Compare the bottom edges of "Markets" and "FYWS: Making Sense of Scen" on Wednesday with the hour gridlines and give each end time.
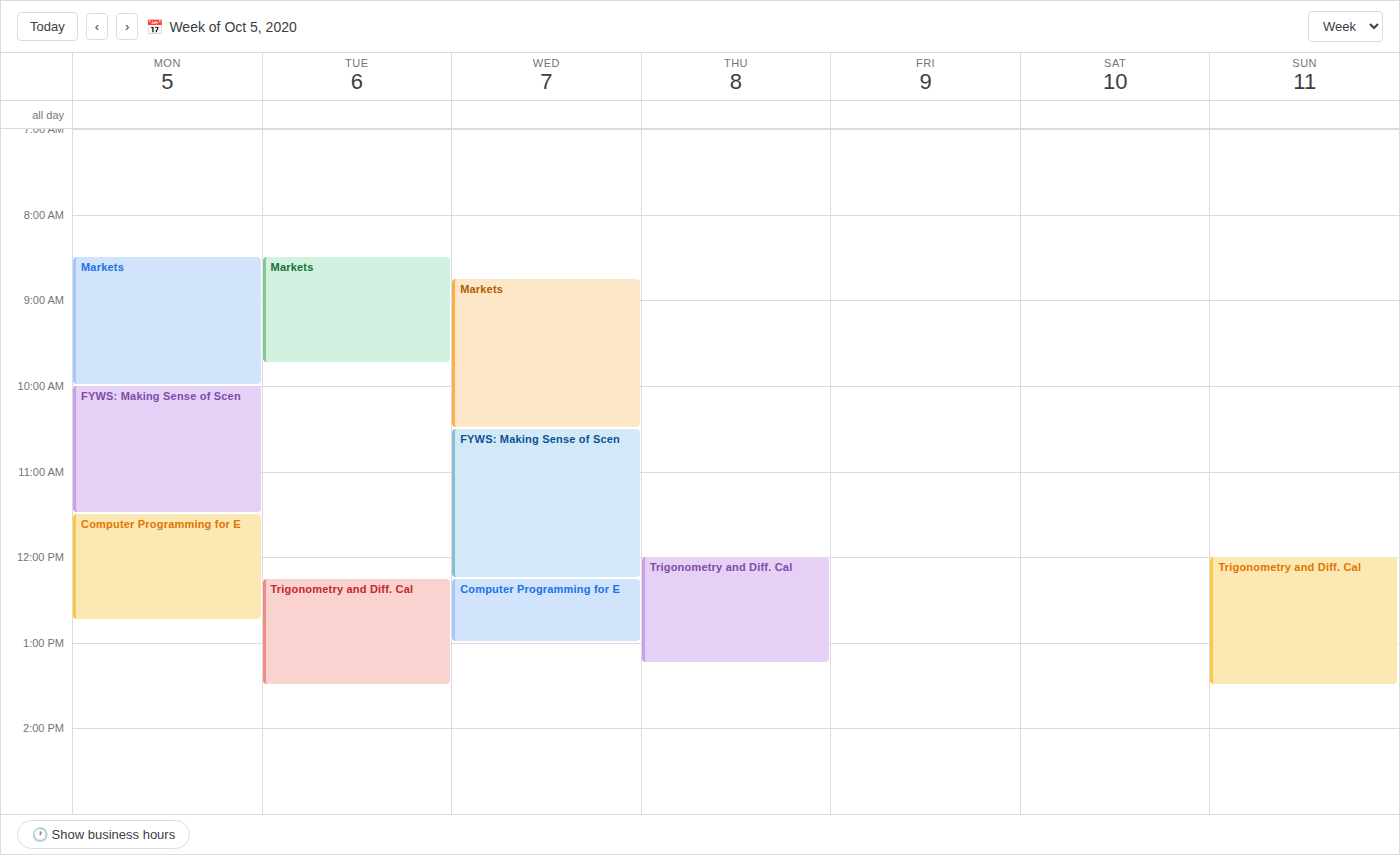
"Markets": 10:30 AM, halfway between the 10 AM and 11 AM lines. "FYWS: Making Sense of Scen": 12:15 PM, neither: a quarter of the way from the 12 PM line to the 1 PM line.